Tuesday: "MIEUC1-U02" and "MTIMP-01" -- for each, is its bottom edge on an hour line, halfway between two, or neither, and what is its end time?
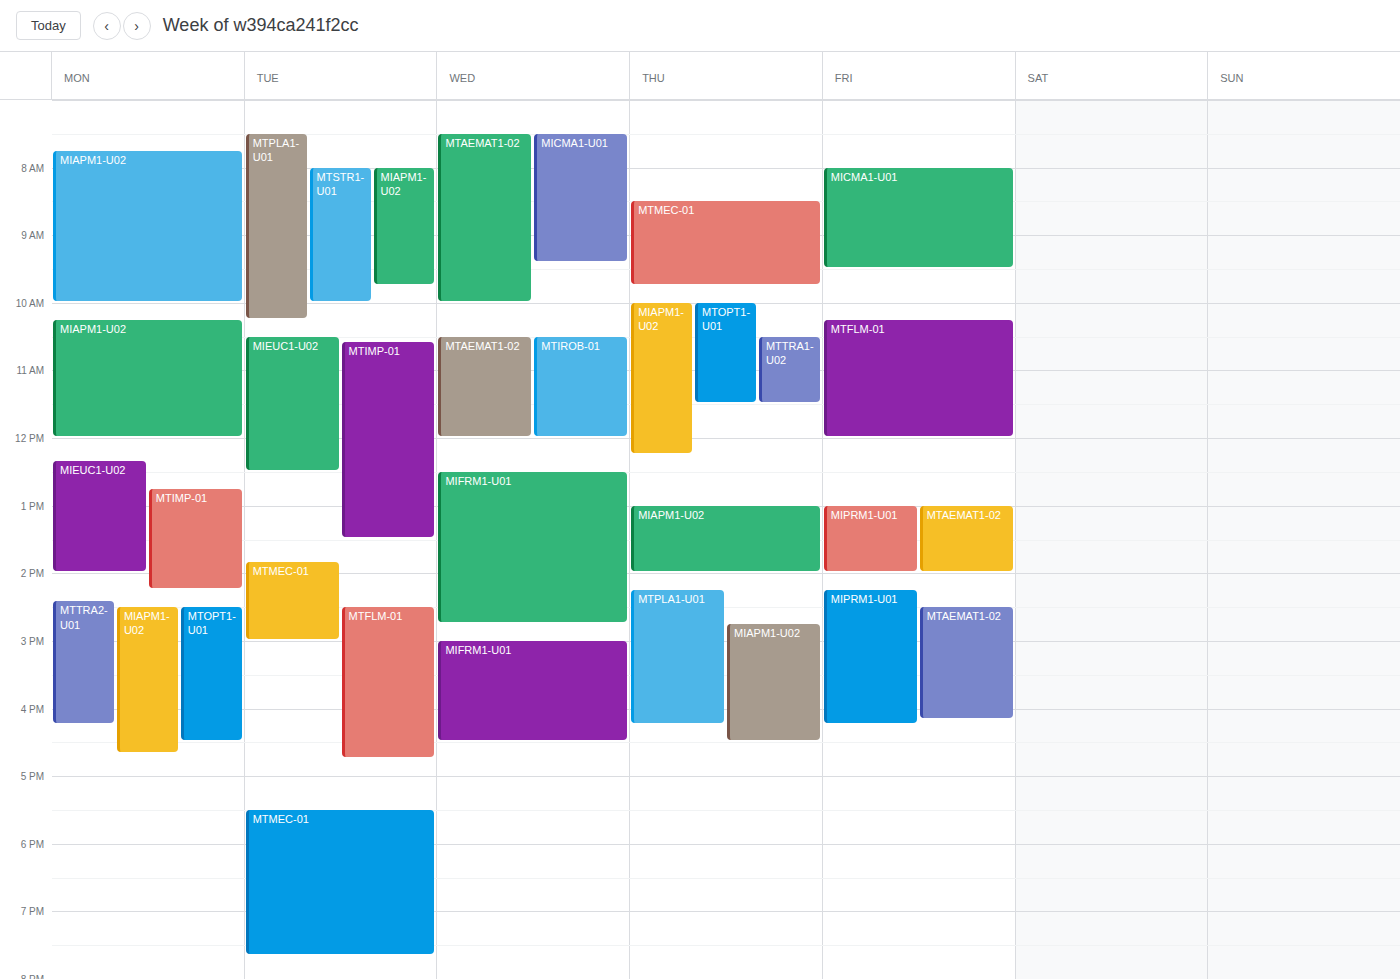
"MIEUC1-U02": 12:30 PM, halfway between the 12 PM and 1 PM lines. "MTIMP-01": 1:30 PM, halfway between the 1 PM and 2 PM lines.